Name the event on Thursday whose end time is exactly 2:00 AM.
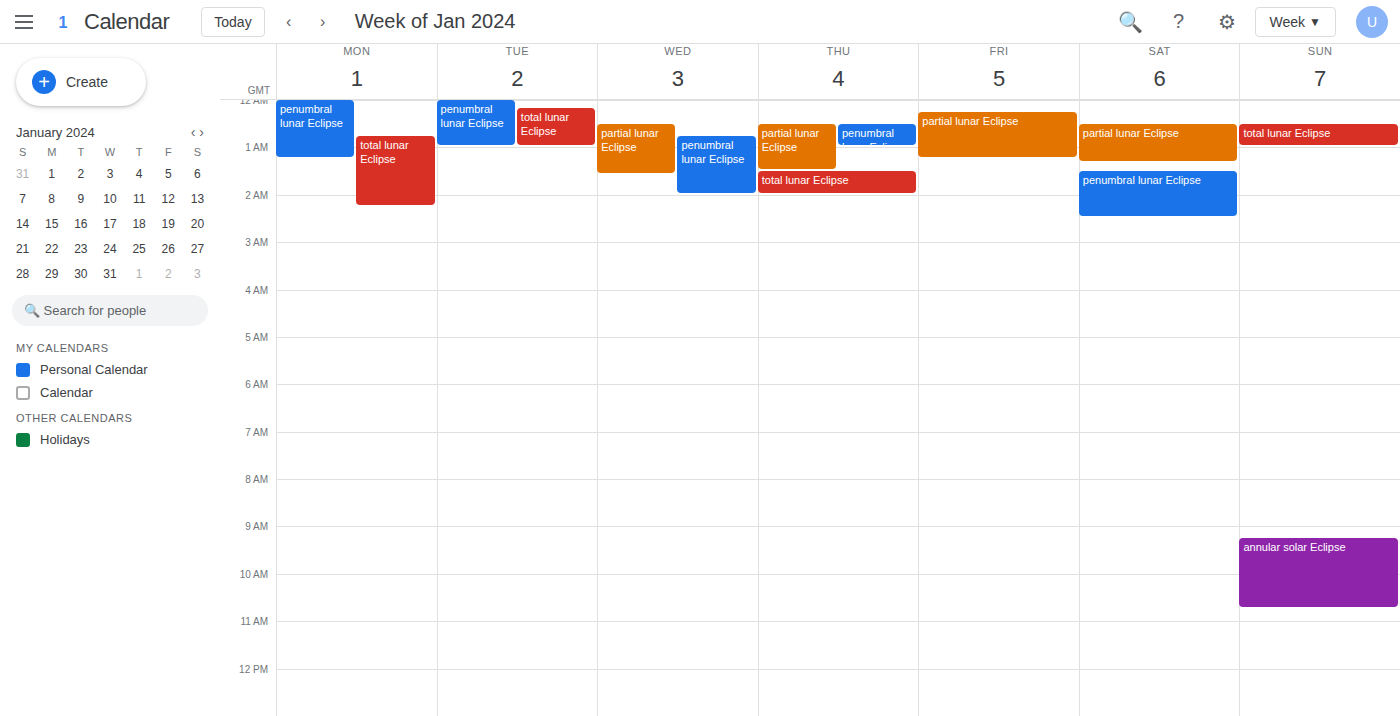
"total lunar Eclipse"